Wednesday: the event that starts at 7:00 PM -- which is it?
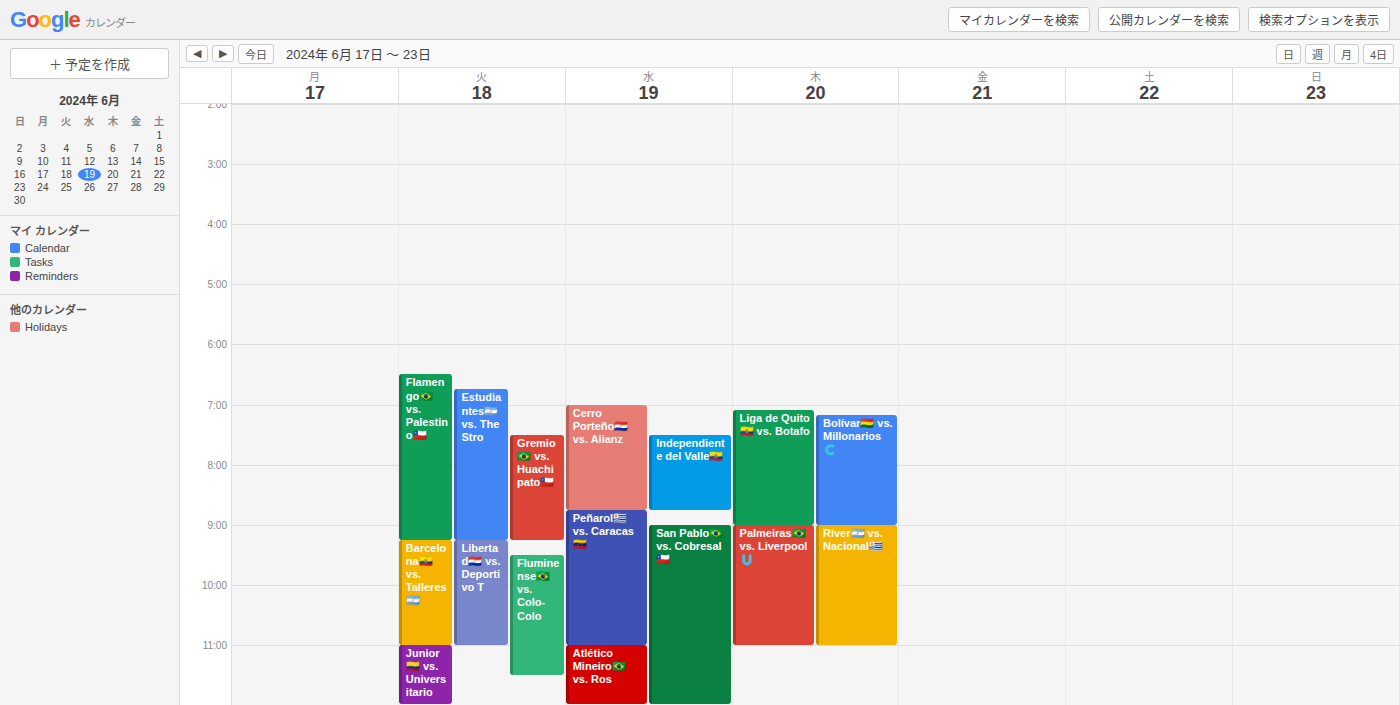
"Cerro Porteño🇵🇾 vs. Alianz"